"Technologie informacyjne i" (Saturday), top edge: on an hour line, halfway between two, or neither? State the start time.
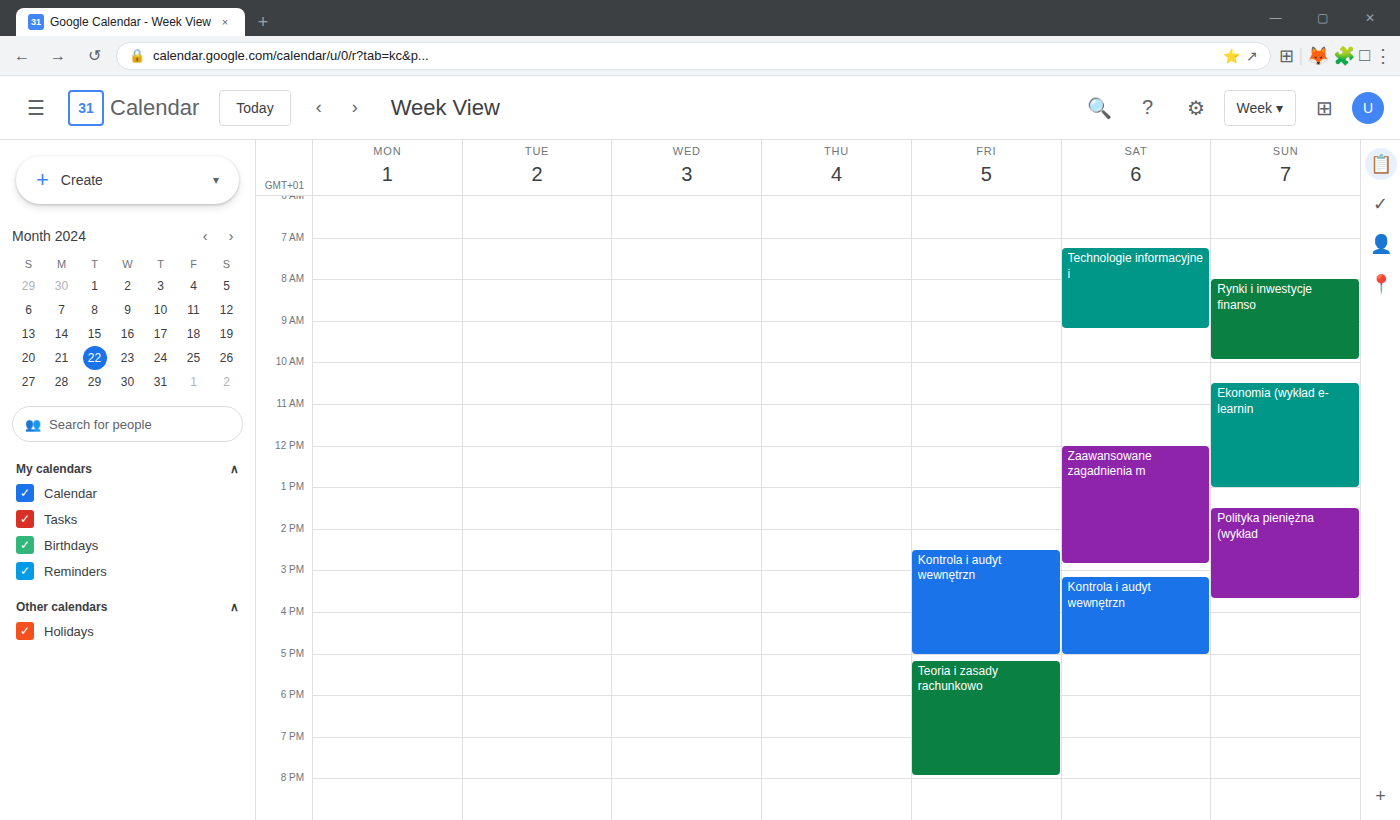
7:15 AM -- neither: a quarter of the way from the 7 AM line to the 8 AM line.